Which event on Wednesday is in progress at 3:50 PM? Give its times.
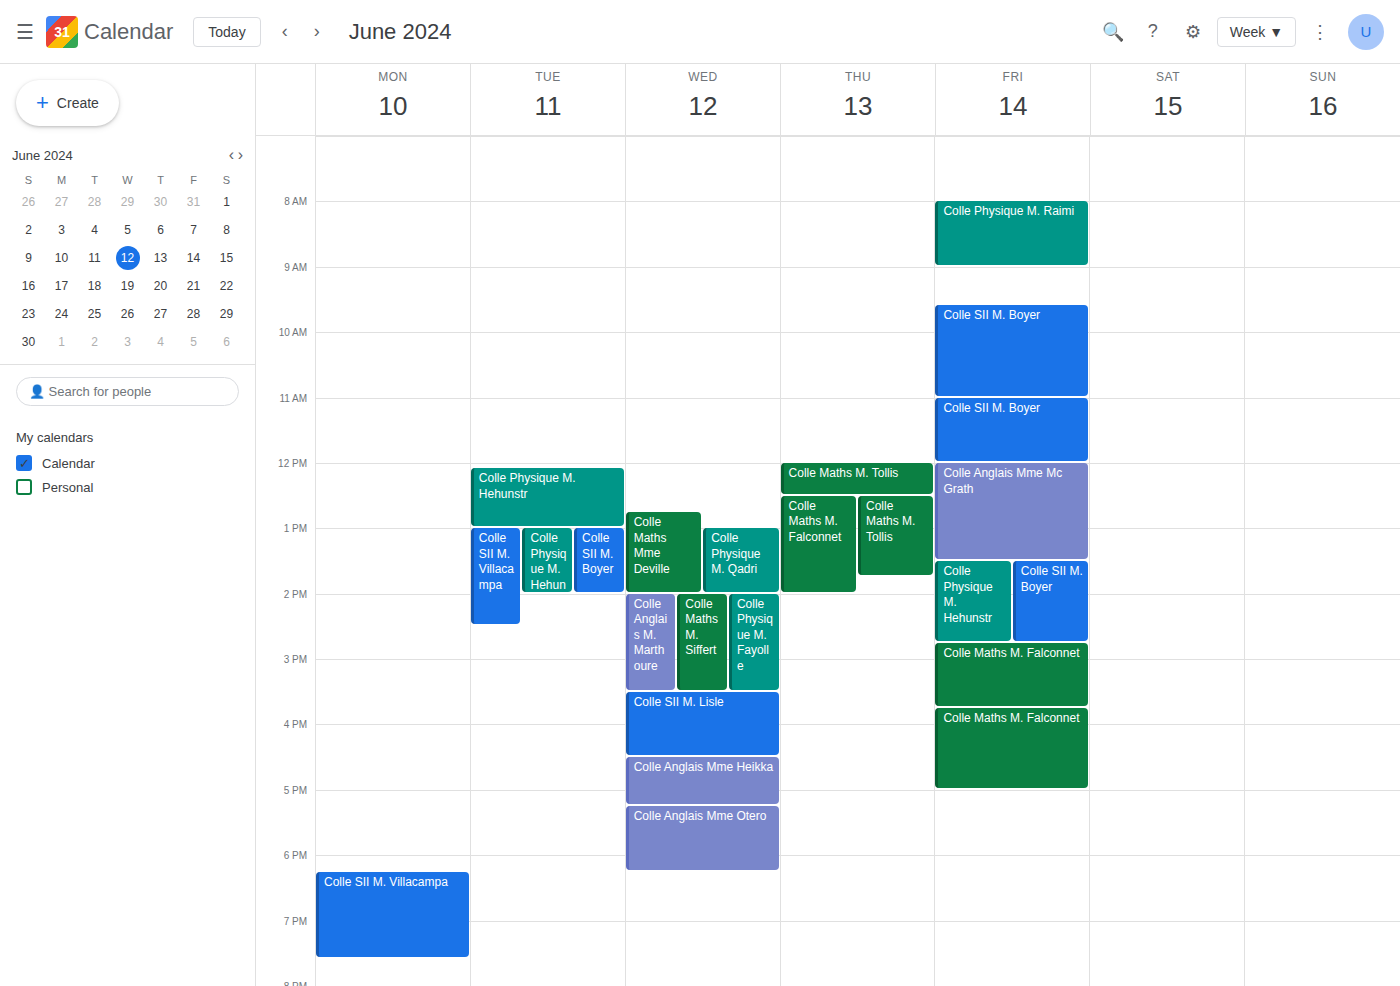
"Colle SII M. Lisle", 3:30 PM to 4:30 PM